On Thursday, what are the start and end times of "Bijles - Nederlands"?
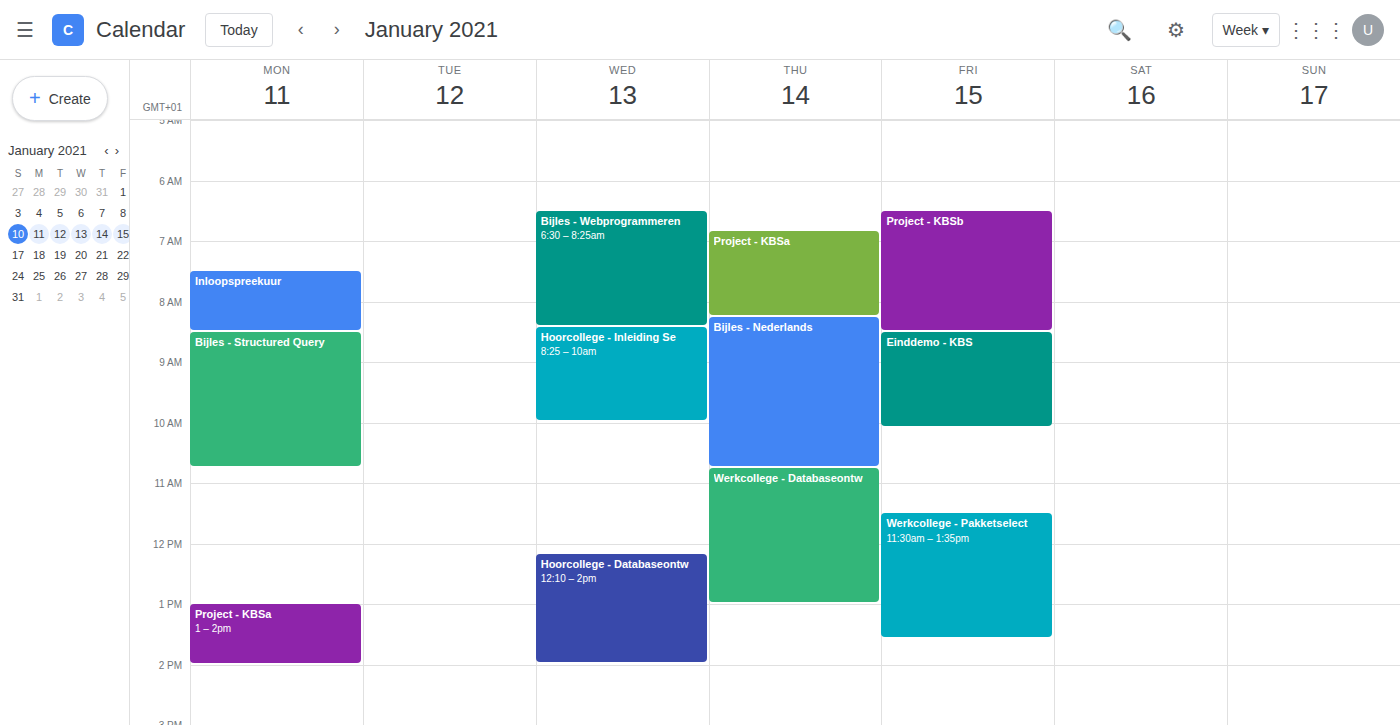
8:15 AM to 10:45 AM